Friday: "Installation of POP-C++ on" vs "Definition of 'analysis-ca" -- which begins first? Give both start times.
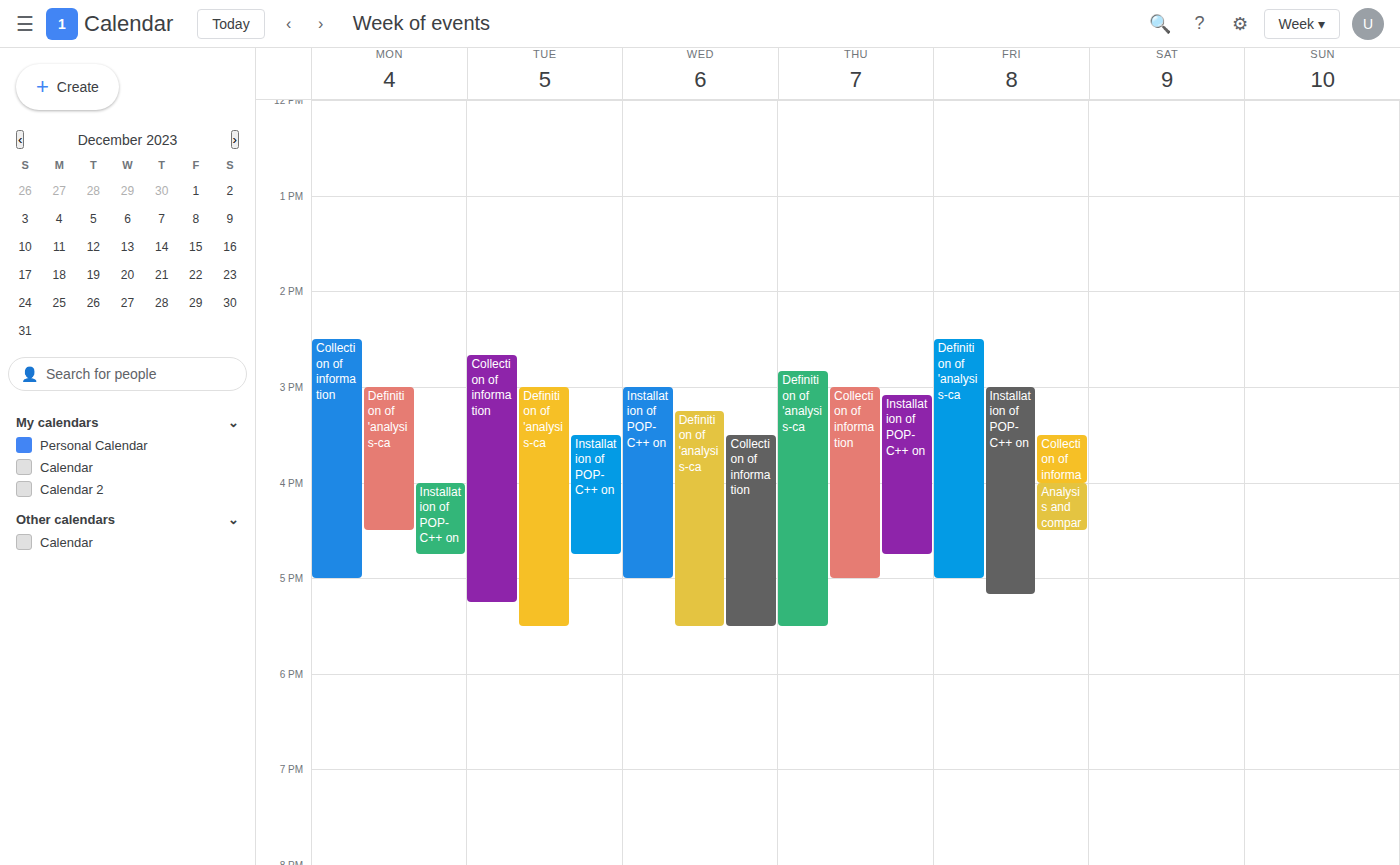
"Definition of 'analysis-ca" 2:30 PM; "Installation of POP-C++ on" 3:00 PM.